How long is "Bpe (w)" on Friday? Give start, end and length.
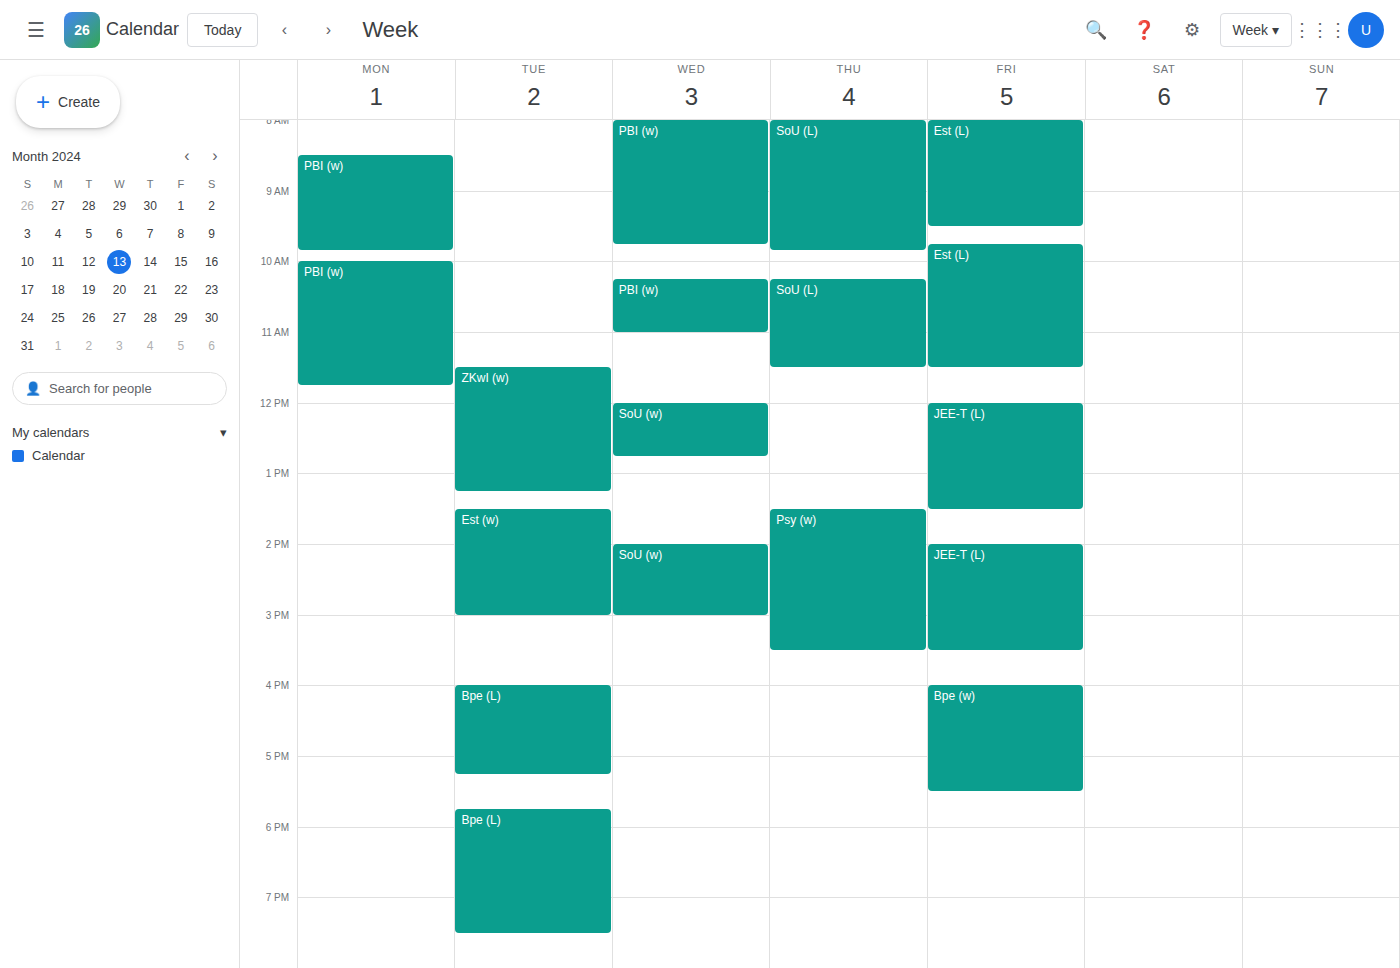
4:00 PM to 5:30 PM, 1 hour 30 minutes